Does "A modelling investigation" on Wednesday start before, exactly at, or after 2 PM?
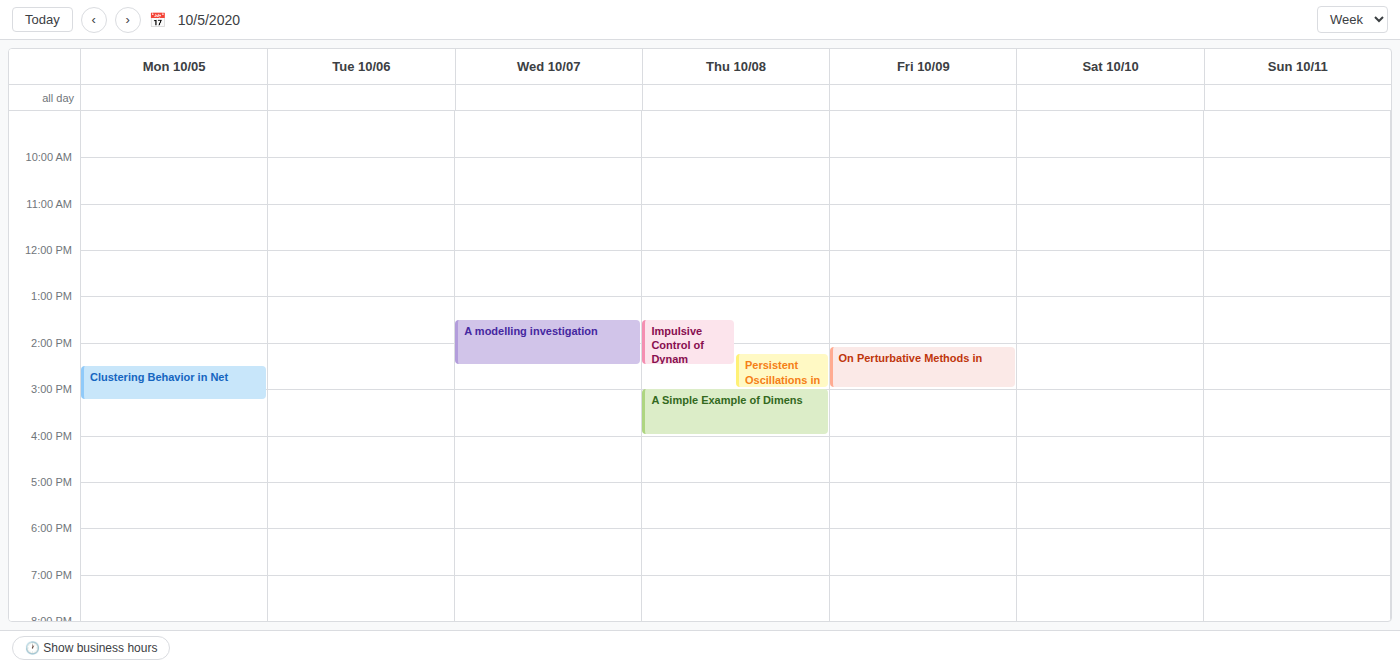
1:30 PM -- before 2 PM, 30 minutes above the 2 PM line.